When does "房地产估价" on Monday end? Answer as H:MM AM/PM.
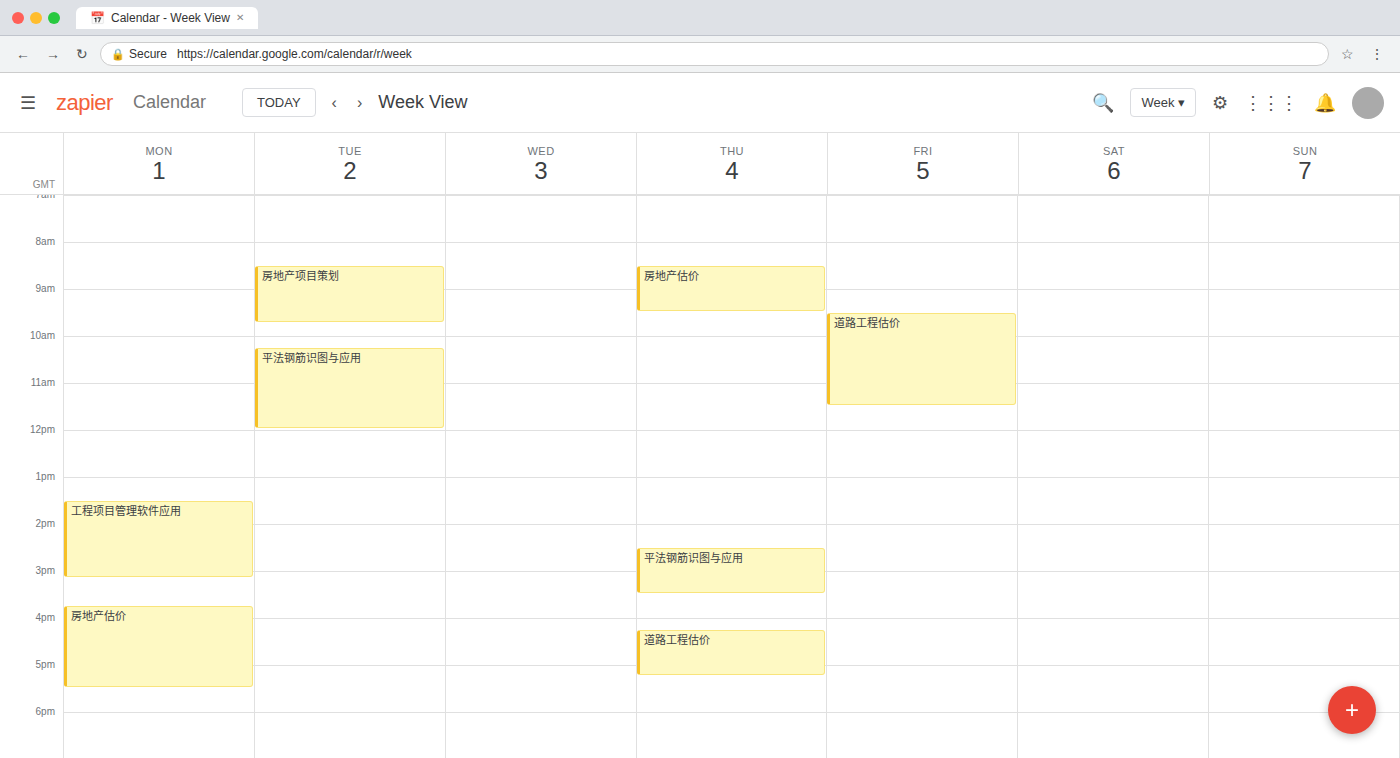
5:30 PM